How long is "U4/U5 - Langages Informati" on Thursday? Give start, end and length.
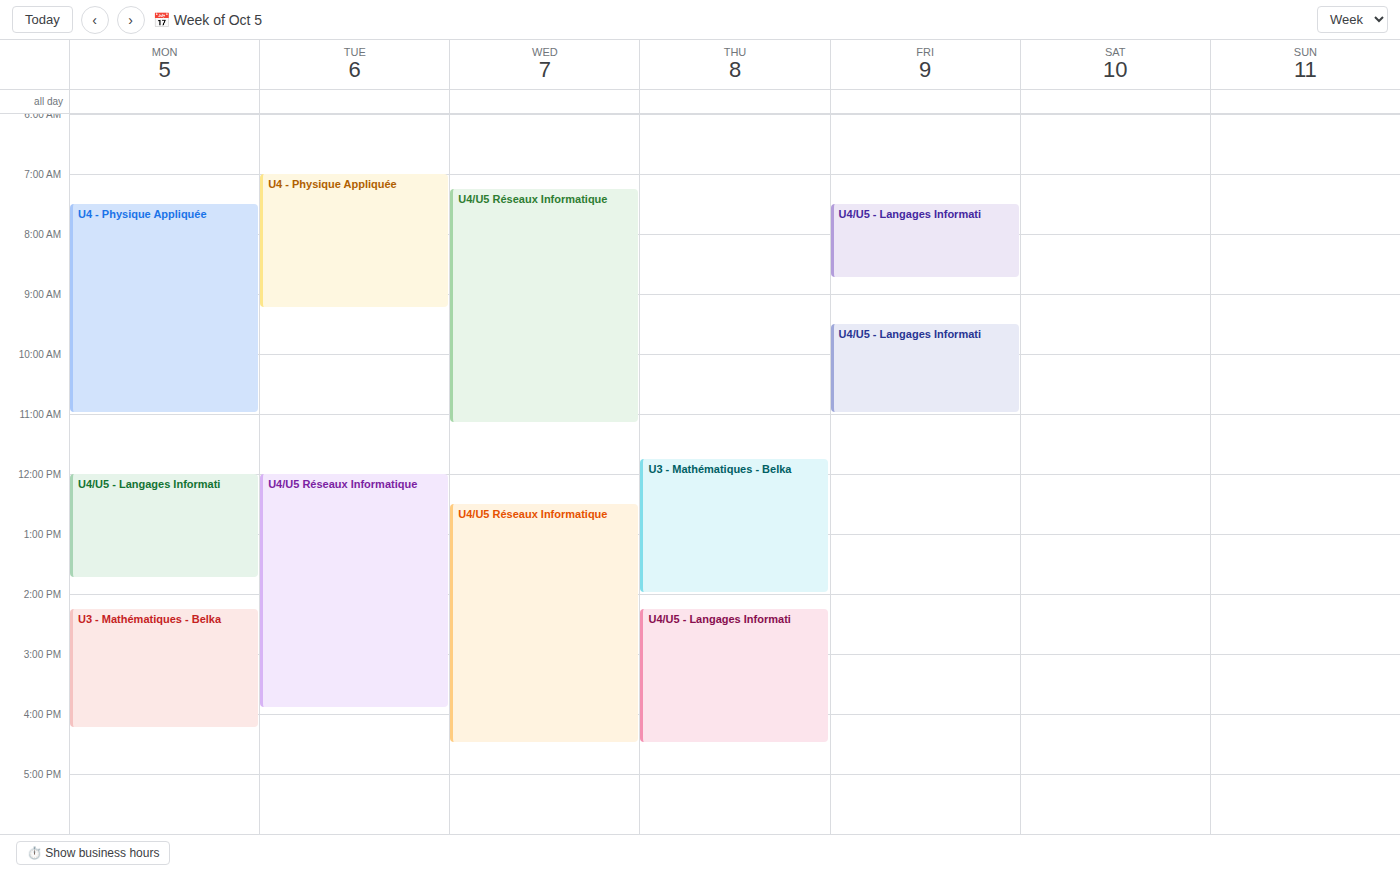
2:15 PM to 4:30 PM, 2 hours 15 minutes